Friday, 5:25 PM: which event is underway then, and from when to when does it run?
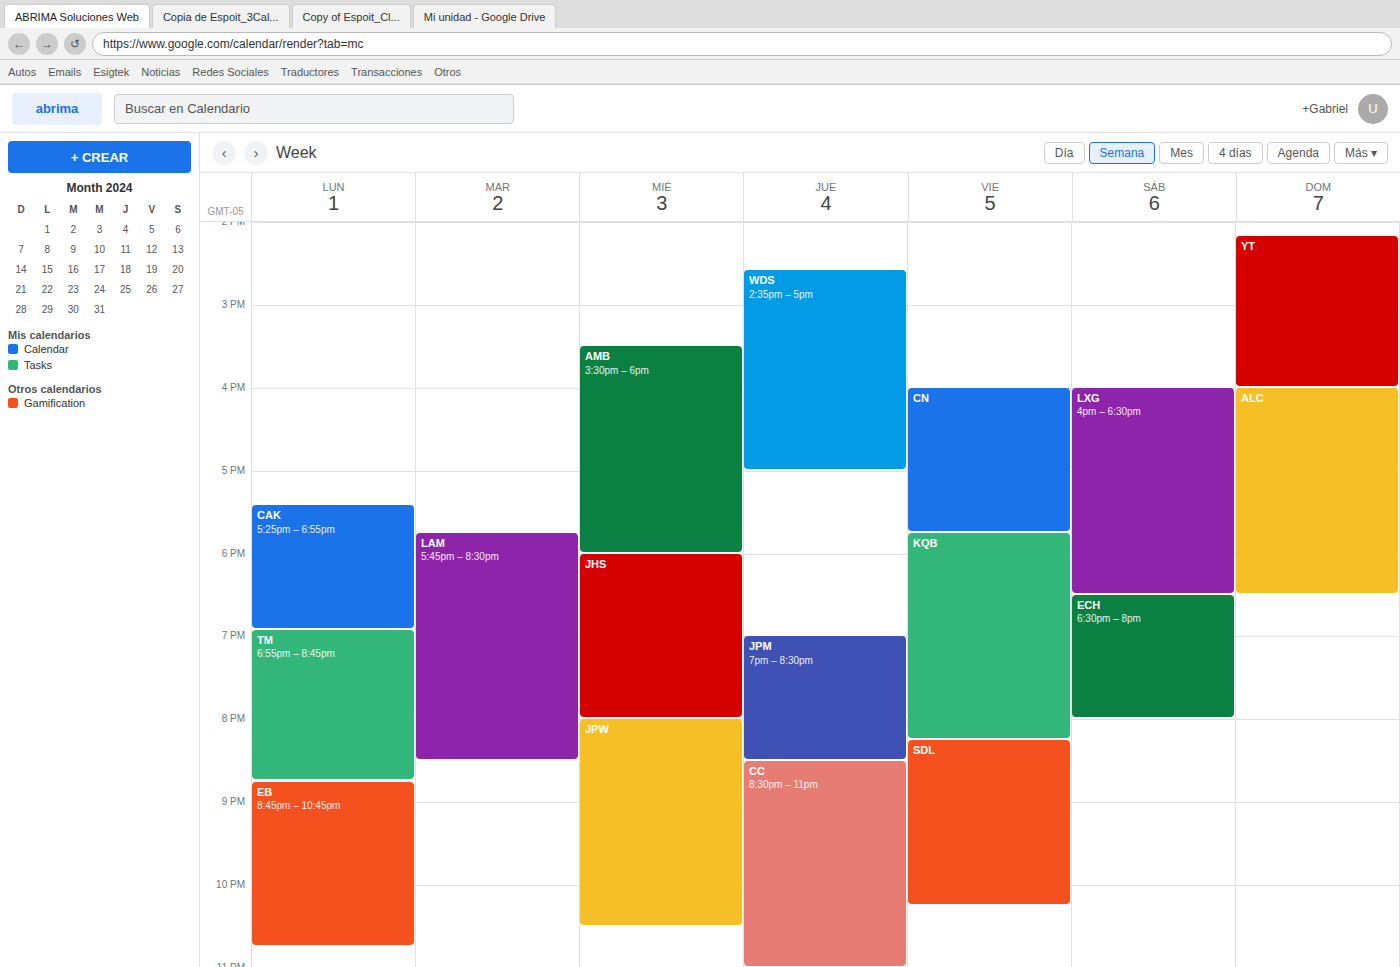
"CN", 4:00 PM to 5:45 PM